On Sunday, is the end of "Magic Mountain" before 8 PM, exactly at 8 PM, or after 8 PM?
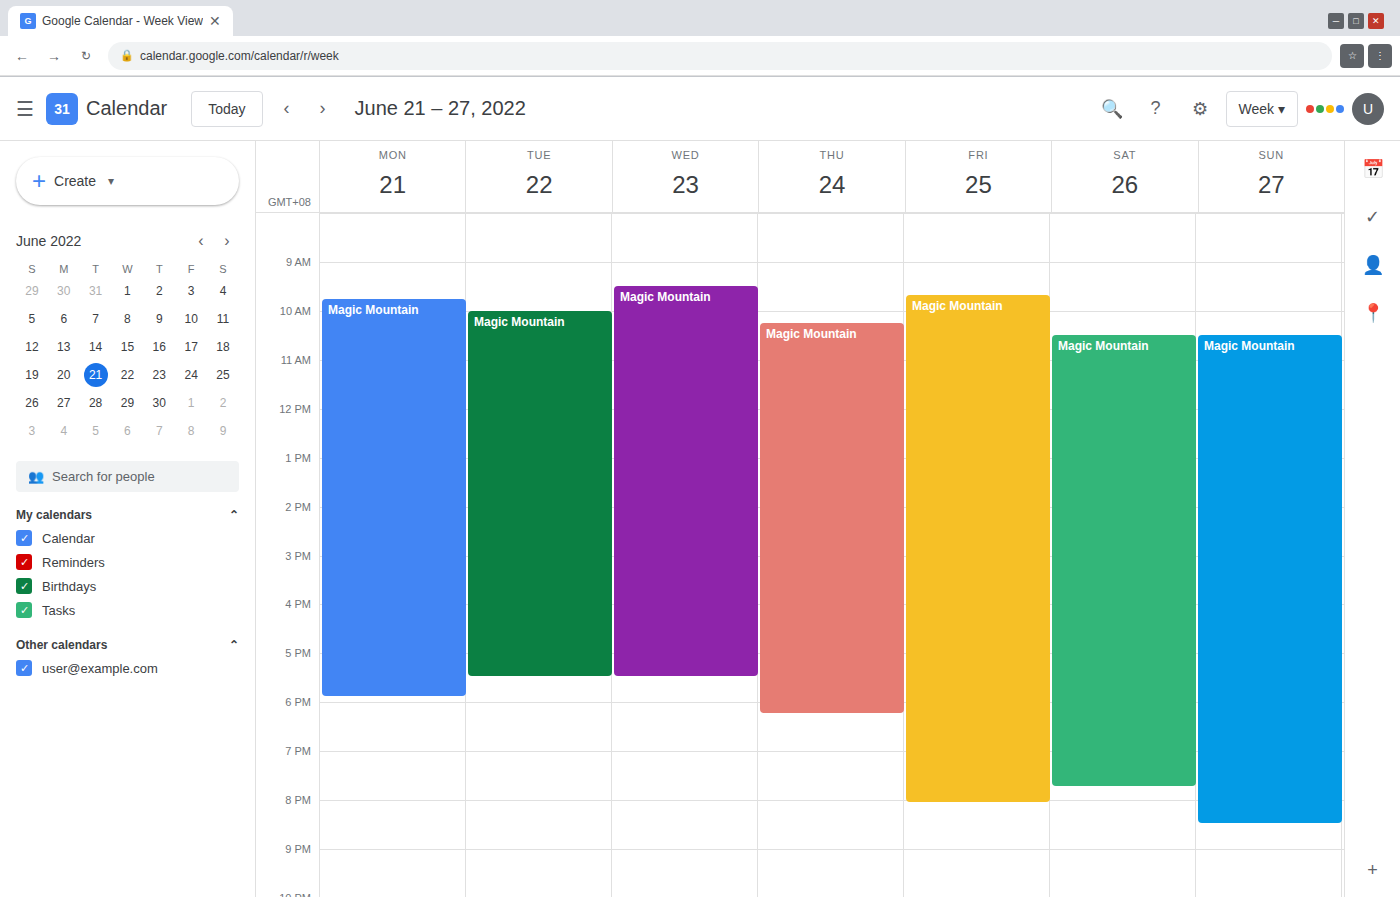
8:30 PM -- after 8 PM, 30 minutes below the 8 PM line.